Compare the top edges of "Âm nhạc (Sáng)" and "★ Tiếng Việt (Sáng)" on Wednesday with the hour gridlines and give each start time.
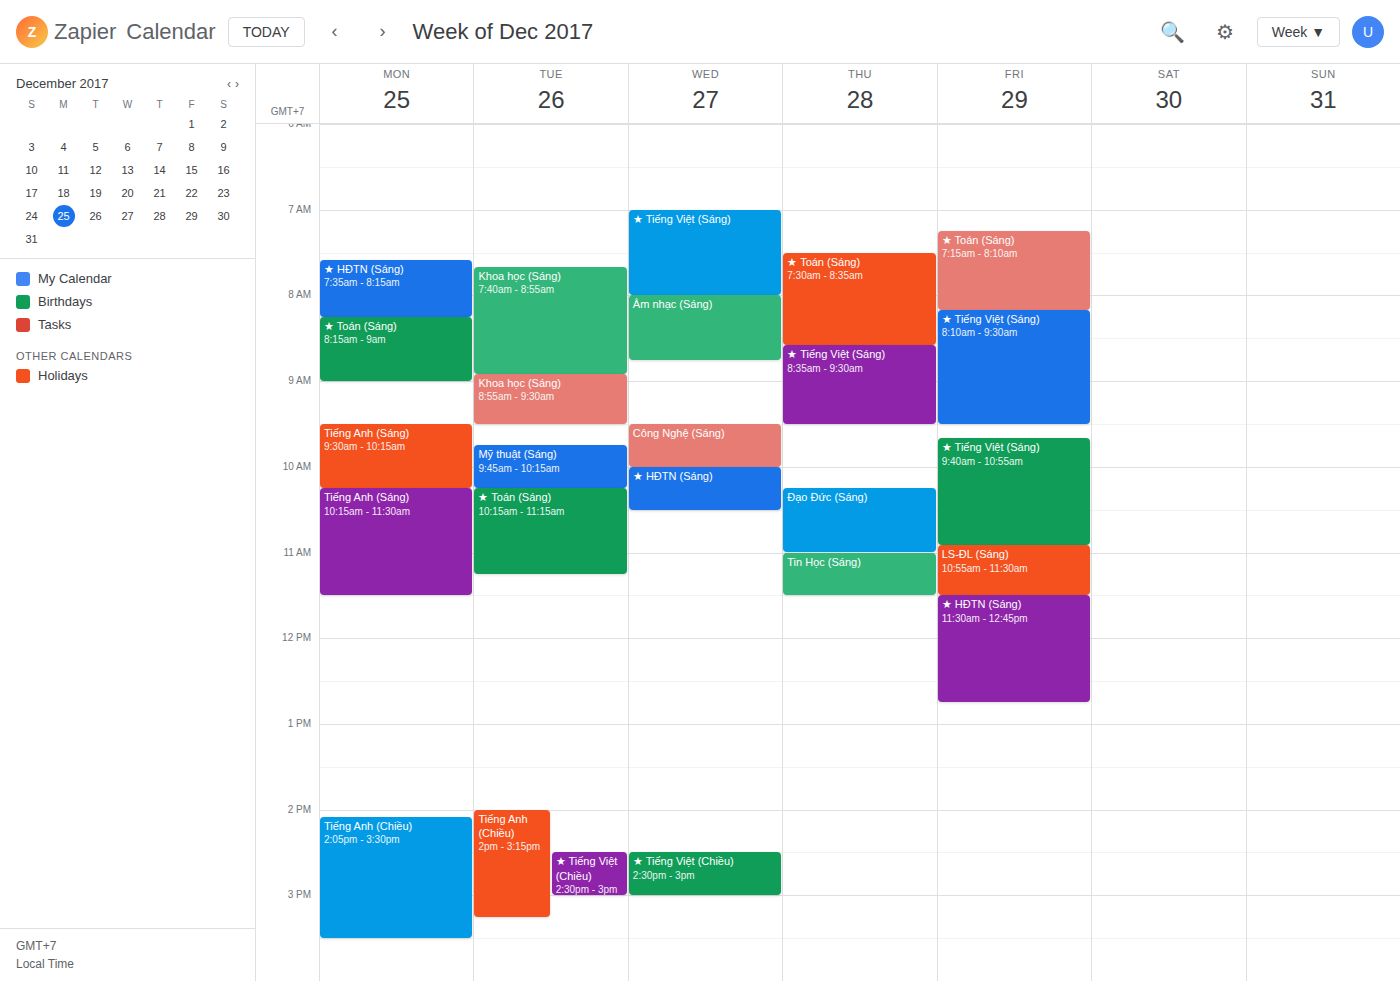
"Âm nhạc (Sáng)": 8:00 AM, exactly on the 8 AM line. "★ Tiếng Việt (Sáng)": 7:00 AM, exactly on the 7 AM line.